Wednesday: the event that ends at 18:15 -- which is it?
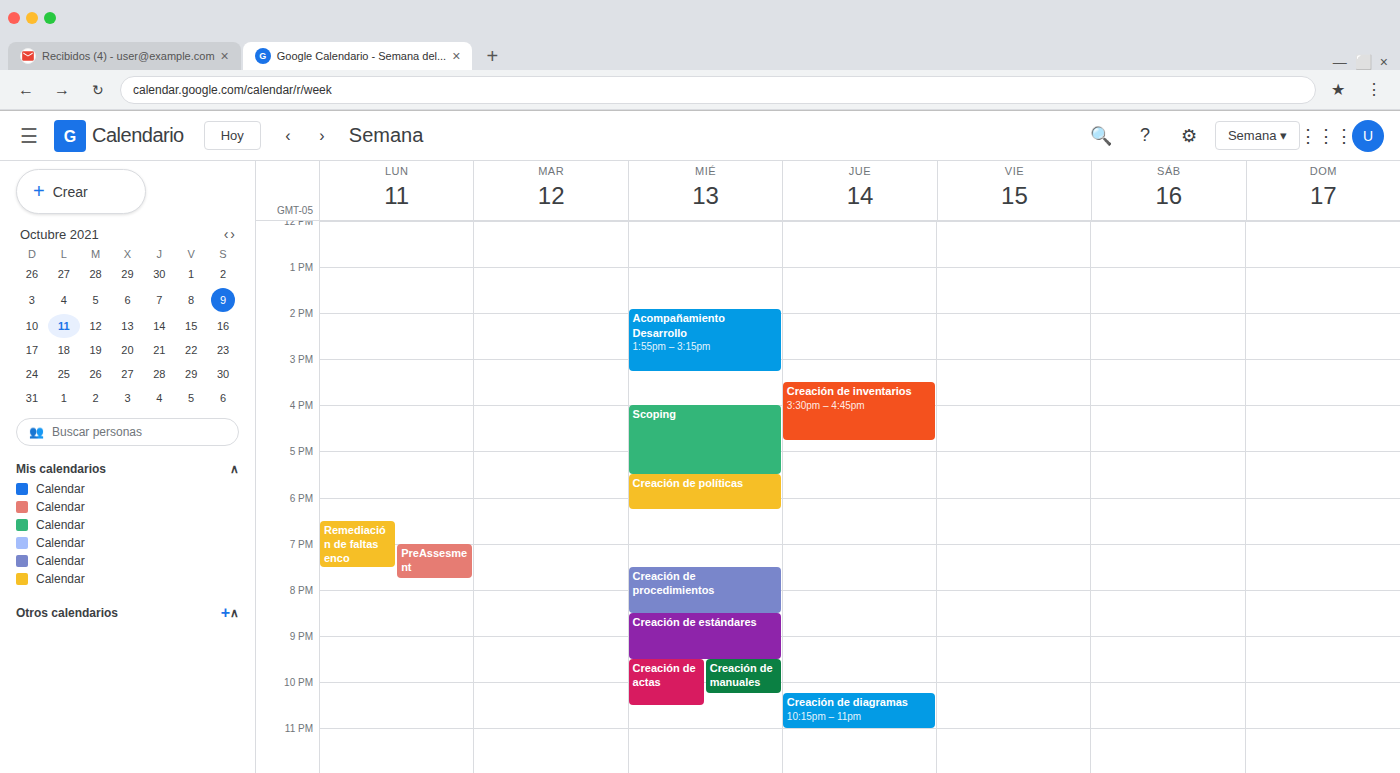
"Creación de políticas"